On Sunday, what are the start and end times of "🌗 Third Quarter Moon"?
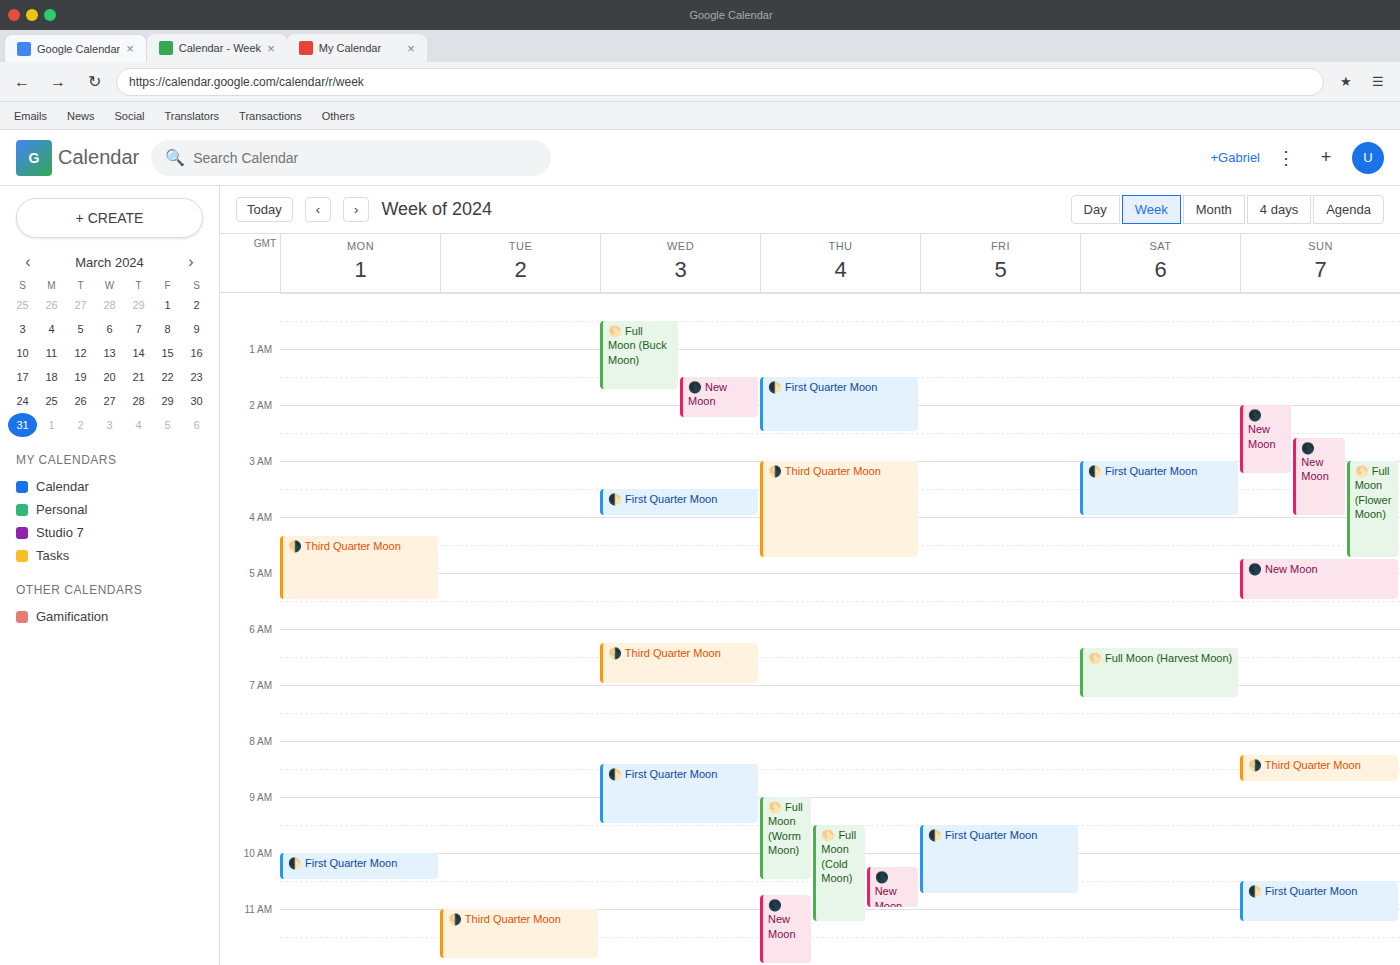
8:15 AM to 8:45 AM